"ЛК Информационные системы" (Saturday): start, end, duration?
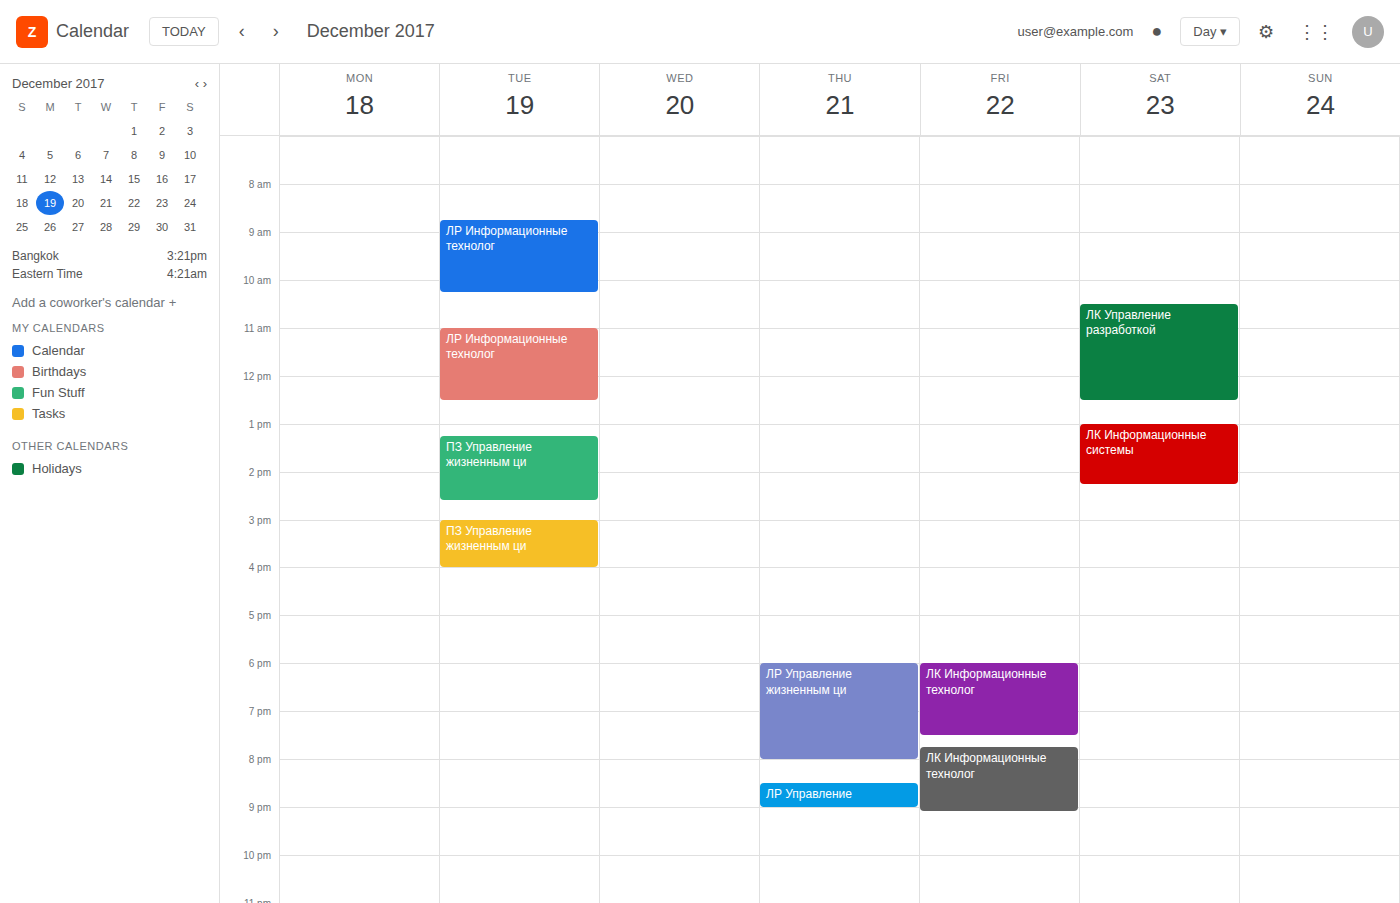
1:00 PM to 2:15 PM, 1 hour 15 minutes